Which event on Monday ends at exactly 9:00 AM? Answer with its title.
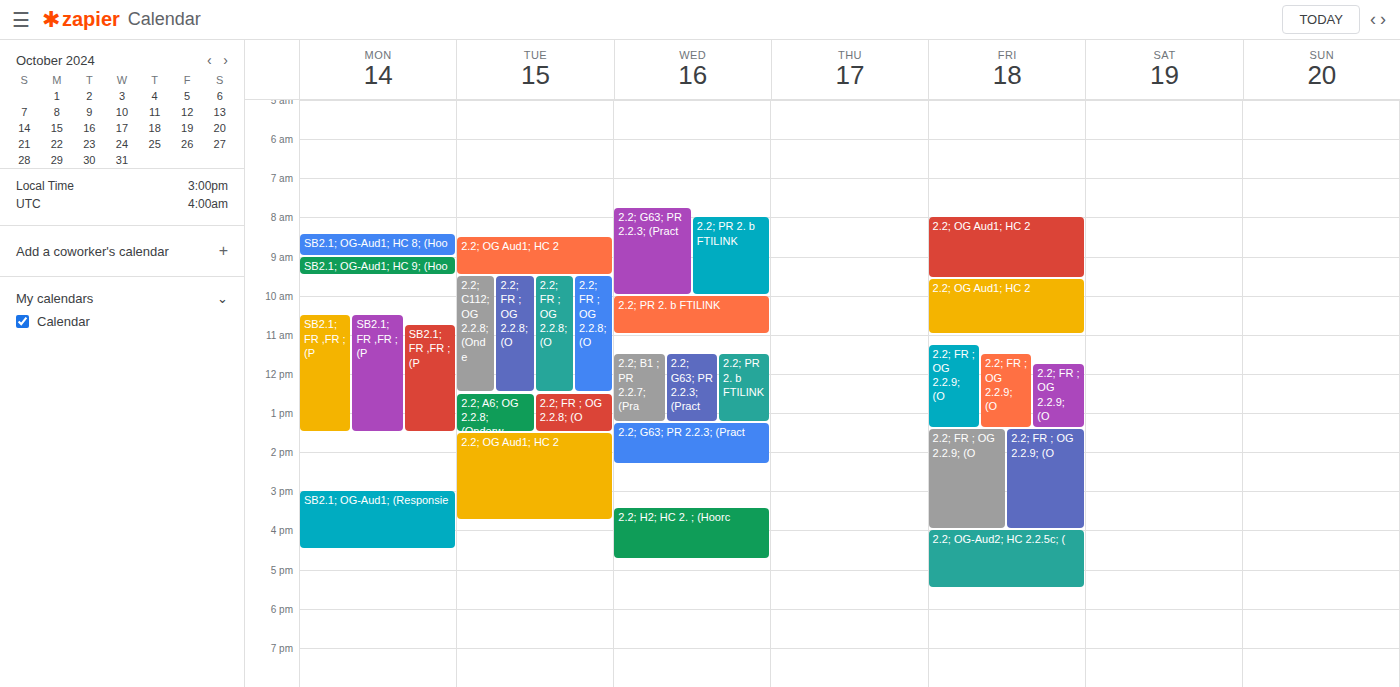
"SB2.1; OG-Aud1; HC 8; (Hoo"